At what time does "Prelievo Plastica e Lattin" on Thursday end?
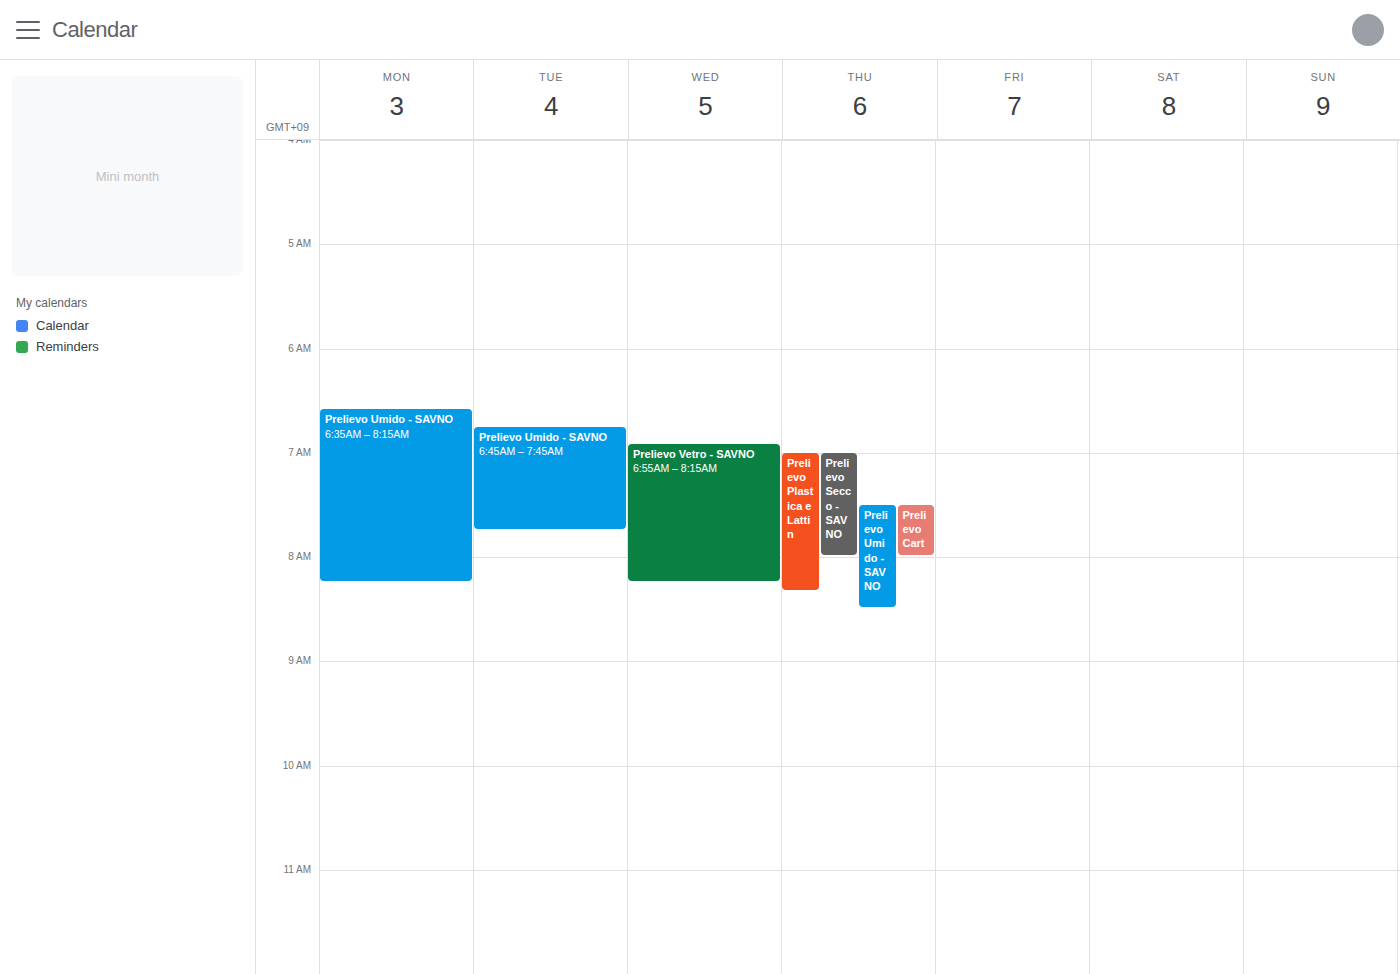
08:20